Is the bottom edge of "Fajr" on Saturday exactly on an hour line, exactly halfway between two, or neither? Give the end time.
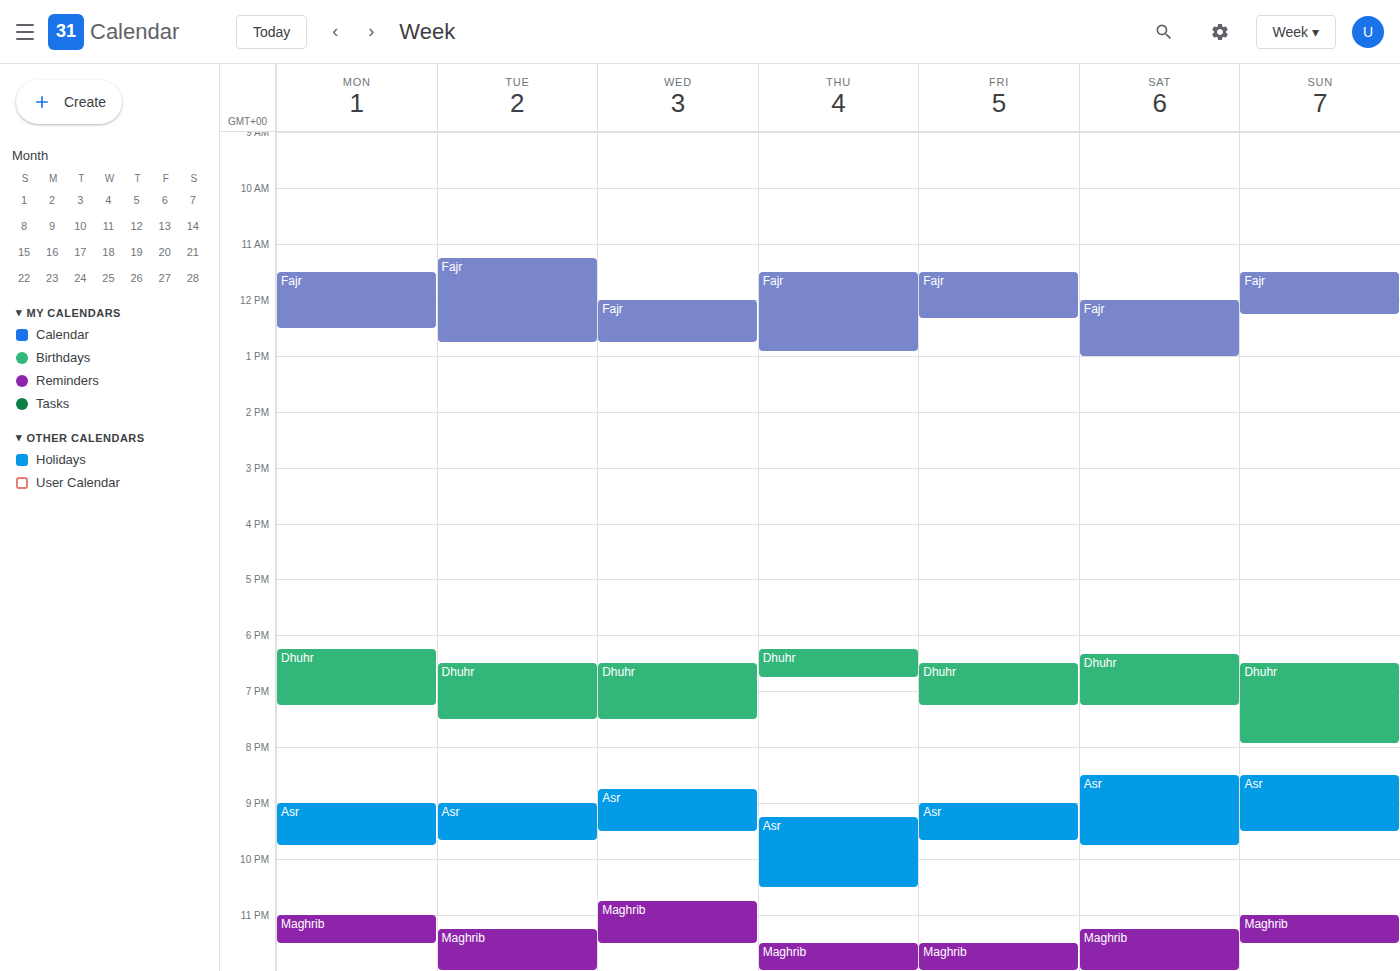
1:00 PM -- exactly on the 1 PM line.